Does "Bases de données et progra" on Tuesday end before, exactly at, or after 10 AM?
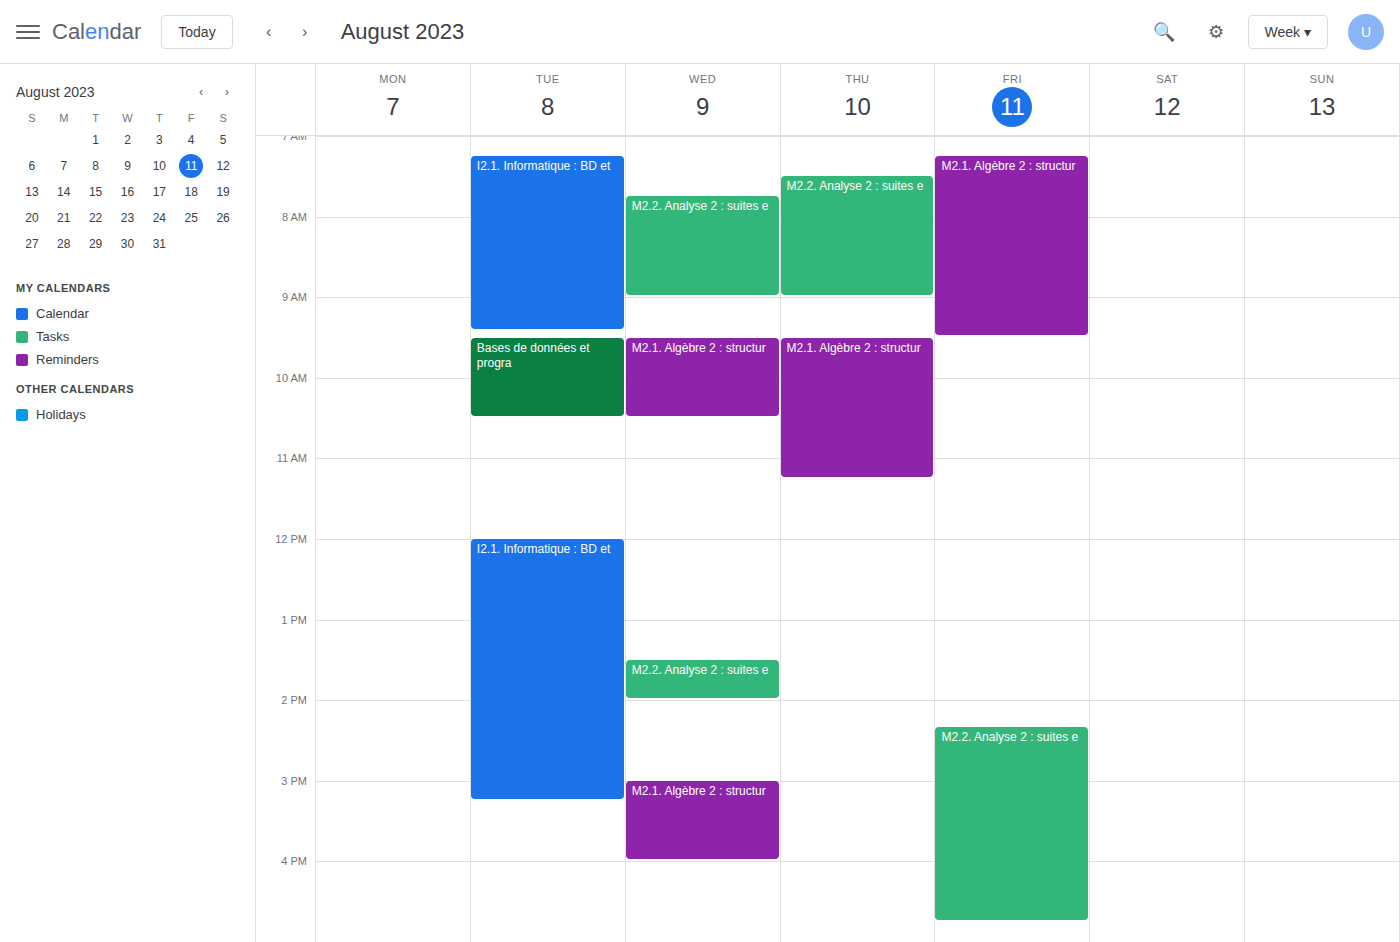
10:30 AM -- after 10 AM, 30 minutes below the 10 AM line.